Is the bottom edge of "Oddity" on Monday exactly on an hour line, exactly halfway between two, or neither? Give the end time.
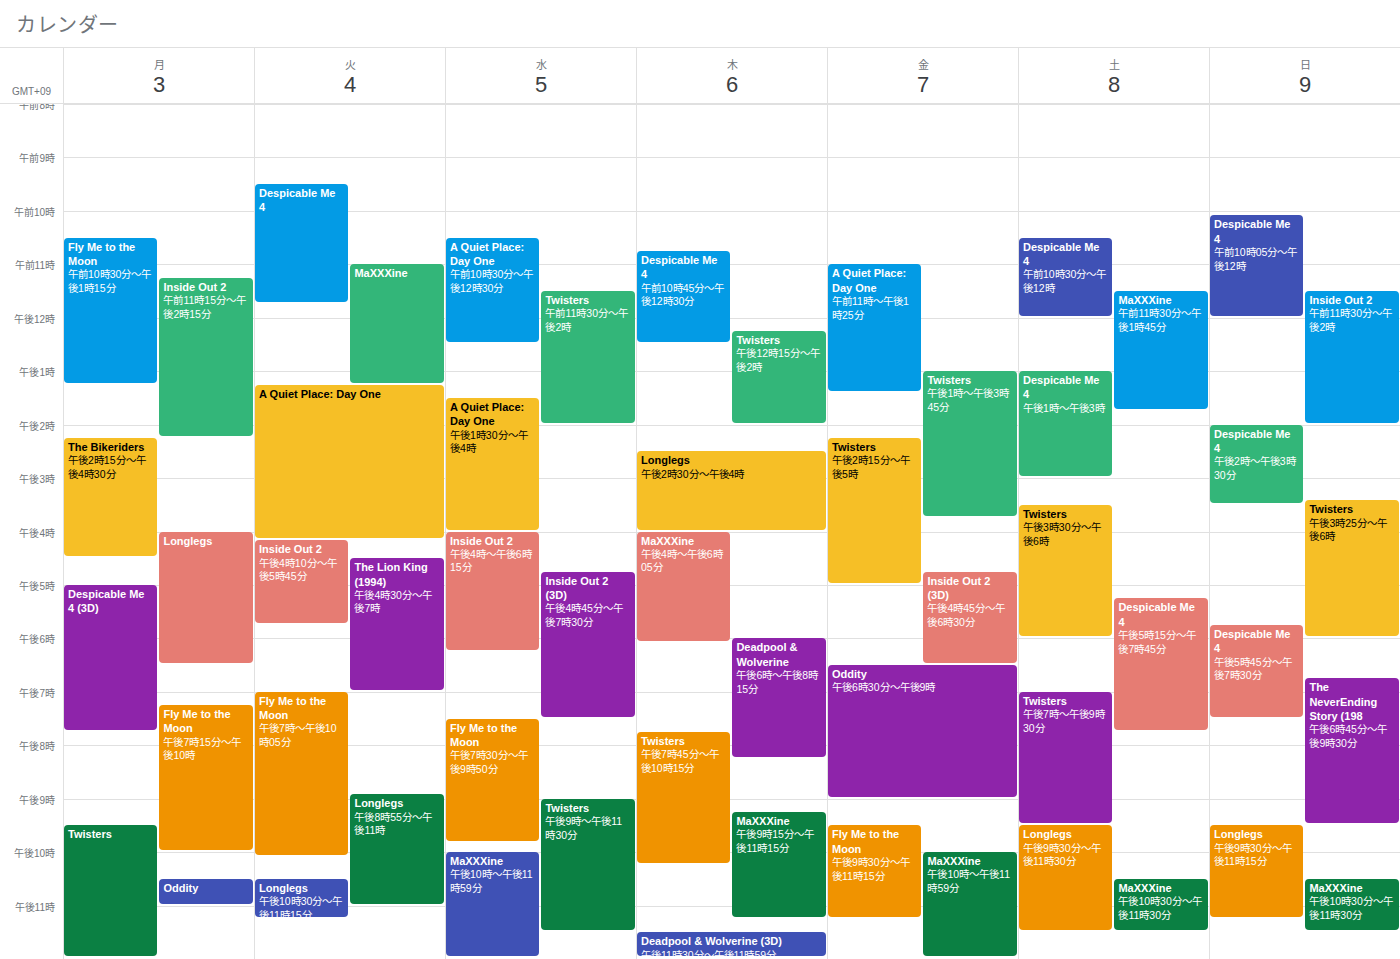
11:00 PM -- exactly on the 11 PM line.